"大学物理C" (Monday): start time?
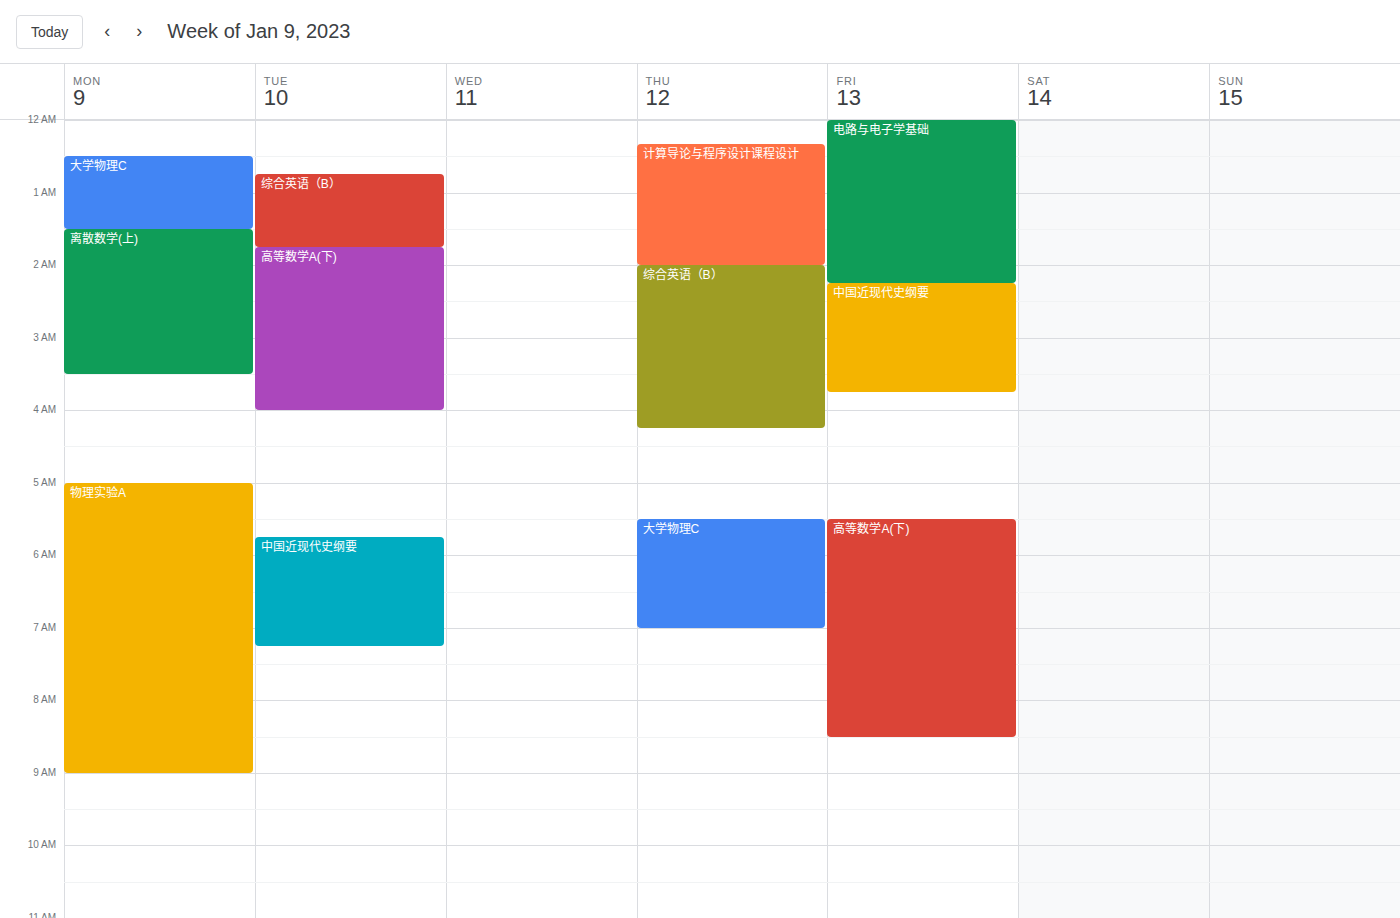
12:30 AM